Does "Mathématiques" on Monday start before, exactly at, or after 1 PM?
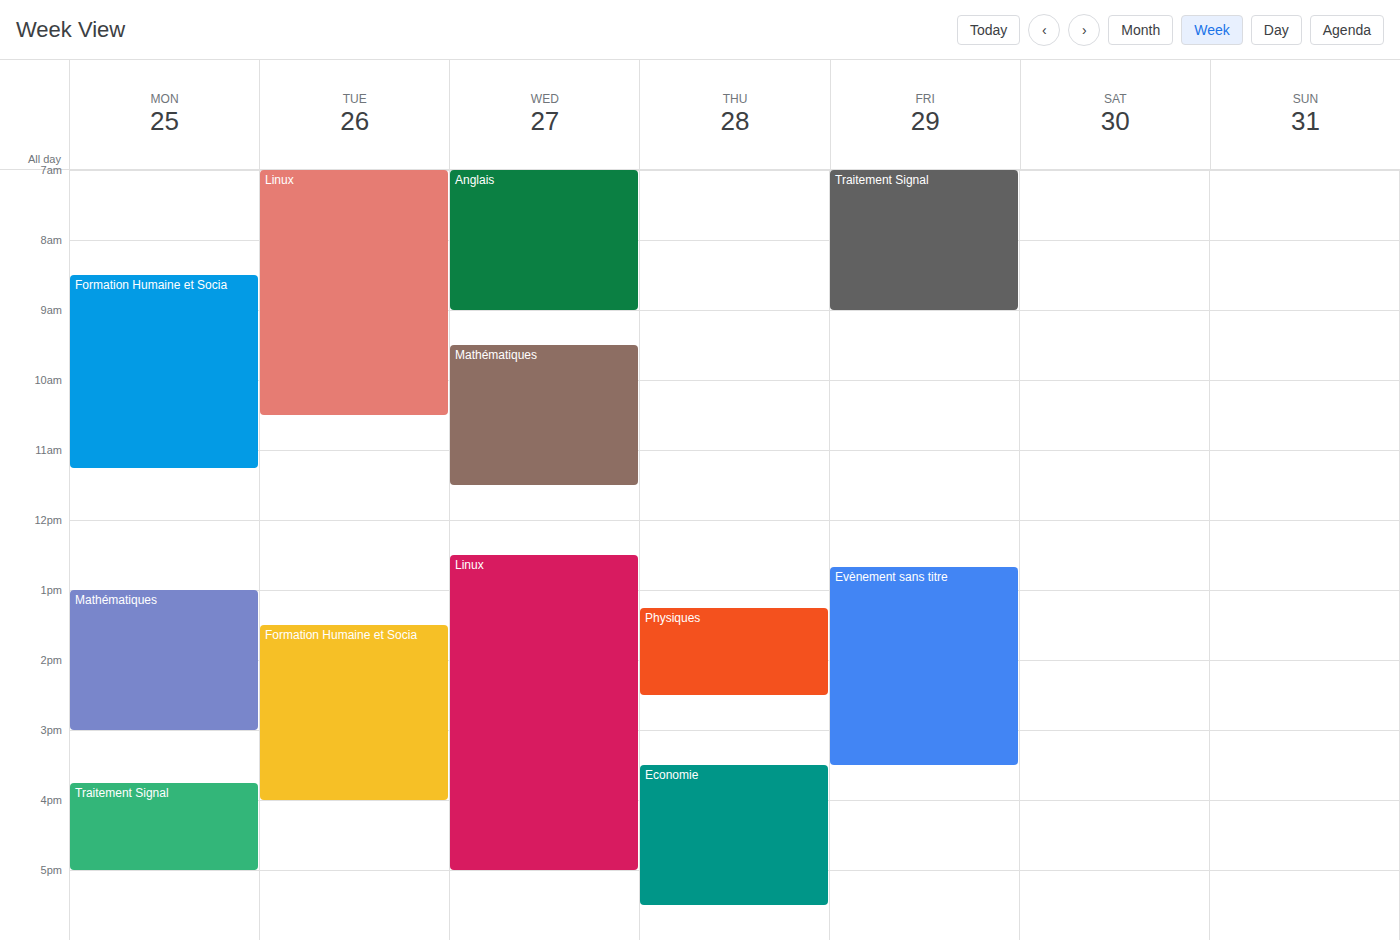
1:00 PM -- exactly at 1 PM, on the 1 PM line.